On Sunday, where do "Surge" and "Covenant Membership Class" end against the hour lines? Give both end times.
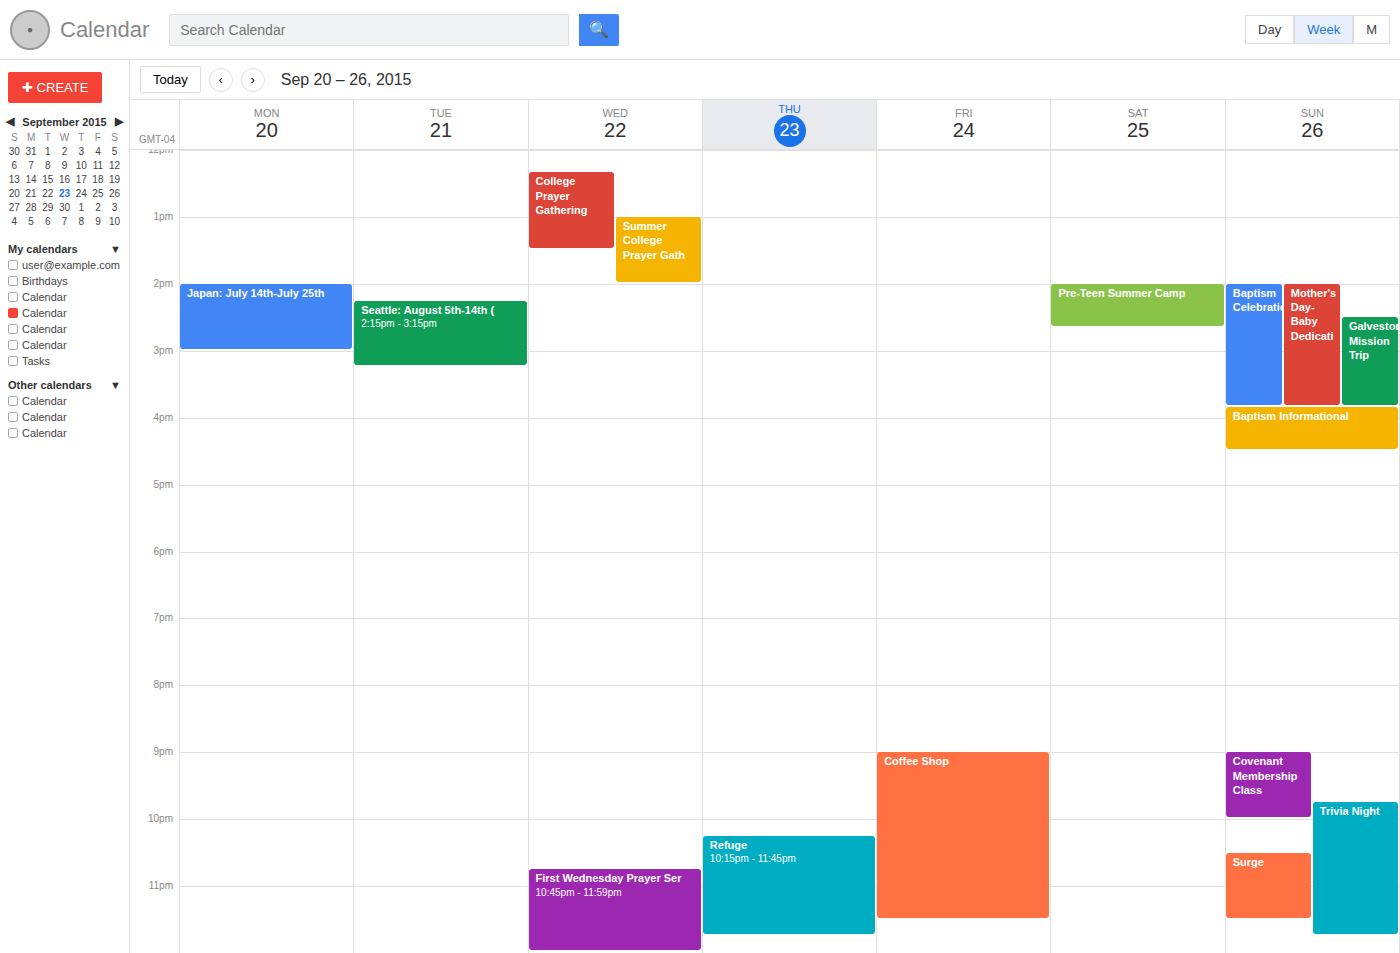
"Surge": 11:30 PM, halfway between the 11 PM and 12 AM lines. "Covenant Membership Class": 10:00 PM, exactly on the 10 PM line.